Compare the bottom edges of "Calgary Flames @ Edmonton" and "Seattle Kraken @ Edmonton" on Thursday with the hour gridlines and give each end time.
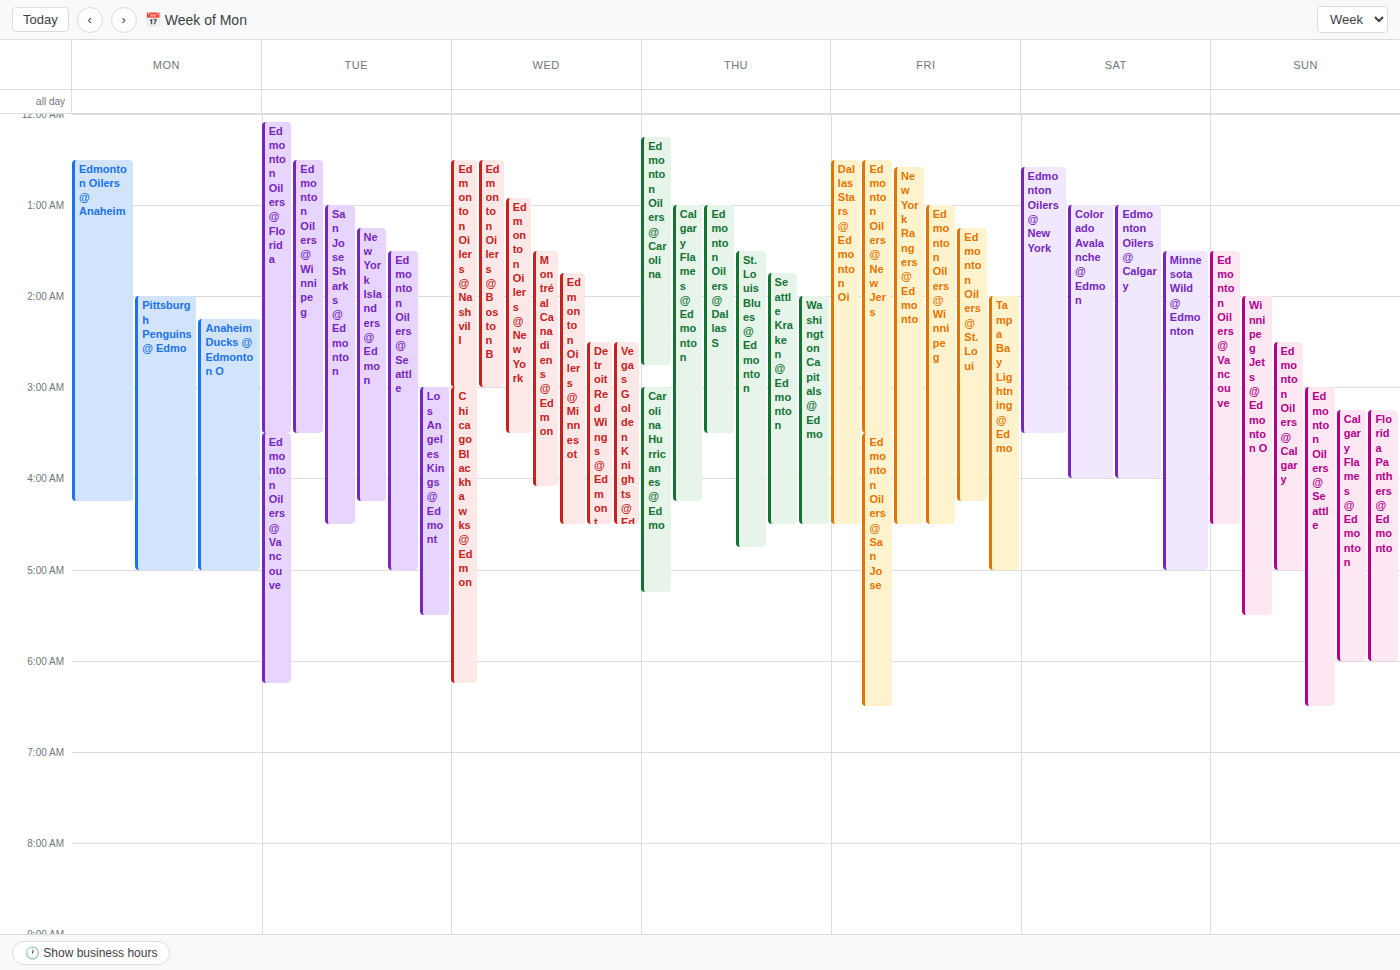
"Calgary Flames @ Edmonton": 4:15 AM, neither: a quarter of the way from the 4 AM line to the 5 AM line. "Seattle Kraken @ Edmonton": 4:30 AM, halfway between the 4 AM and 5 AM lines.